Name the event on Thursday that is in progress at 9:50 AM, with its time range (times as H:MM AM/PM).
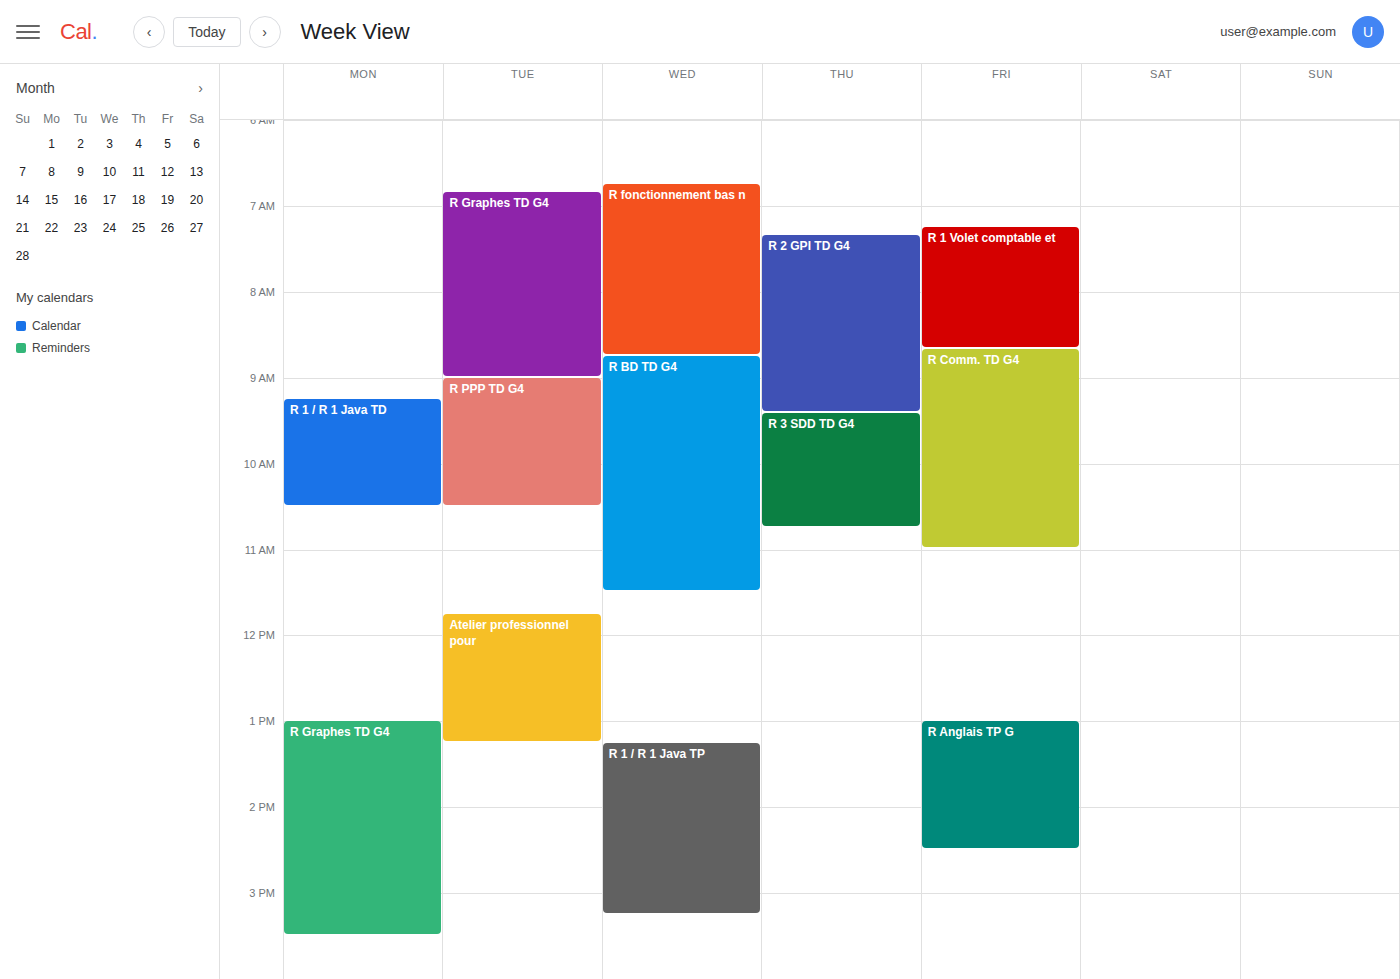
"R 3 SDD TD G4", 9:25 AM to 10:45 AM